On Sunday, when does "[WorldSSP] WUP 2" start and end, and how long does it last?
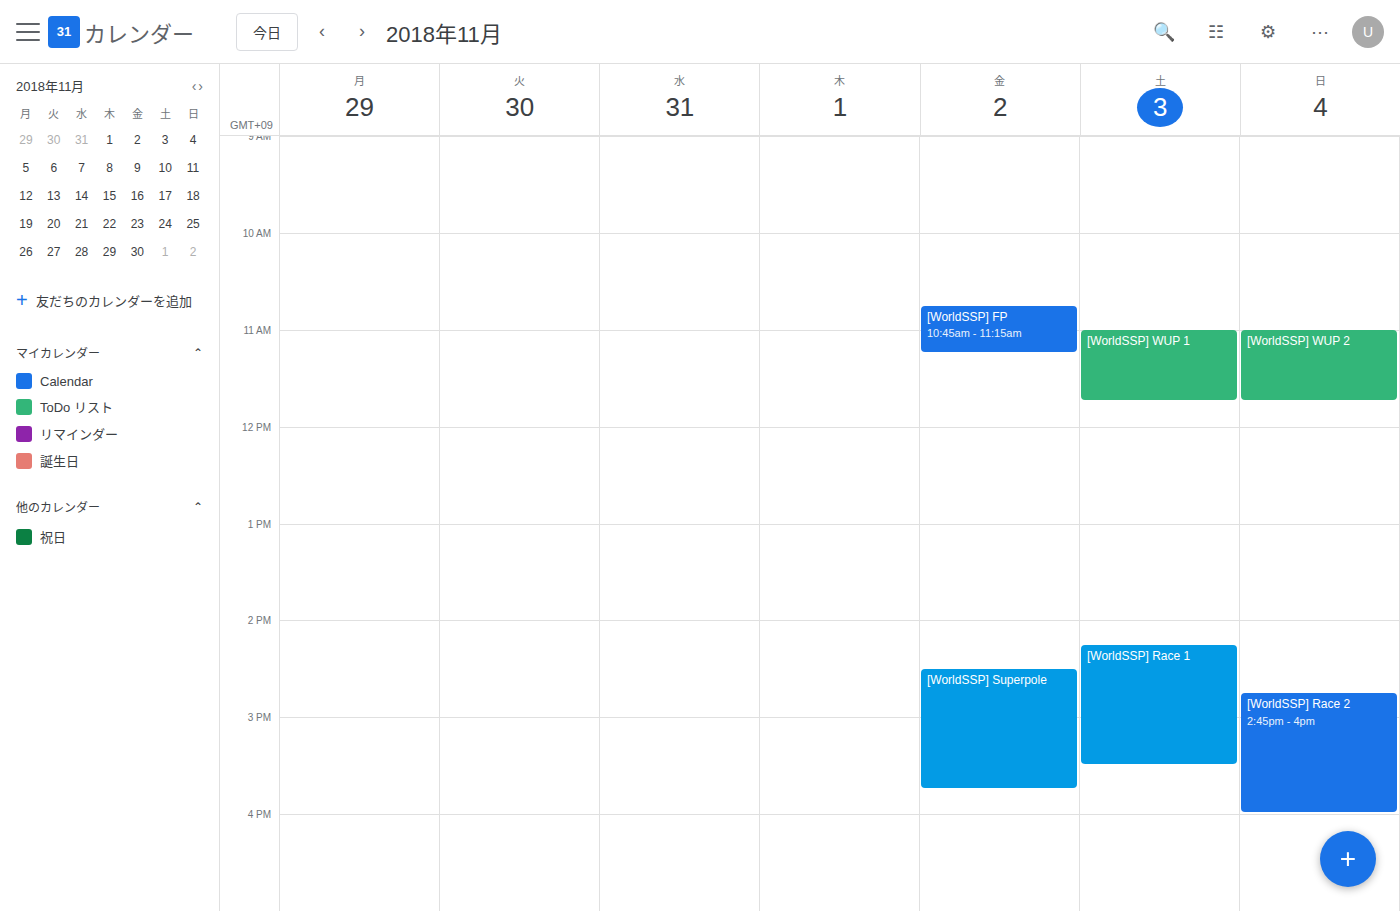
11:00 AM to 11:45 AM, 45 minutes